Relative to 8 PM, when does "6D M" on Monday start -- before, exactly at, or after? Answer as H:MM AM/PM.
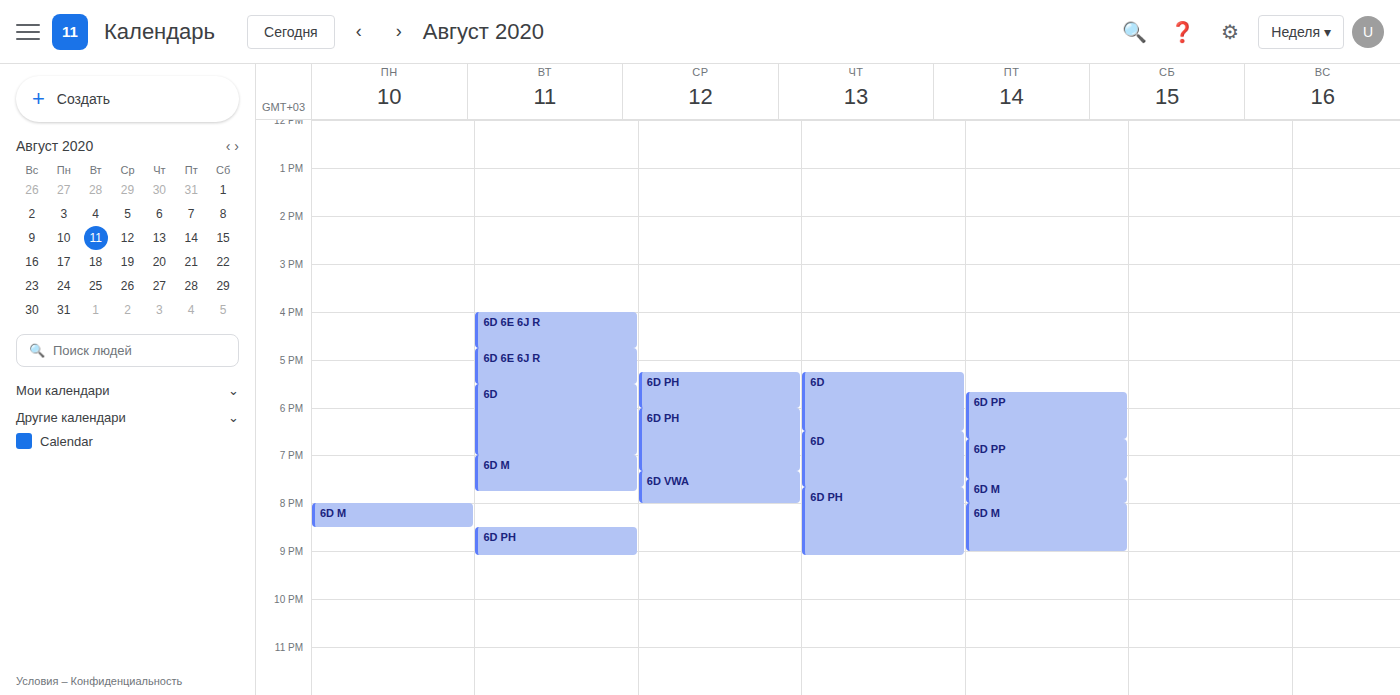
8:00 PM -- exactly at 8 PM, on the 8 PM line.